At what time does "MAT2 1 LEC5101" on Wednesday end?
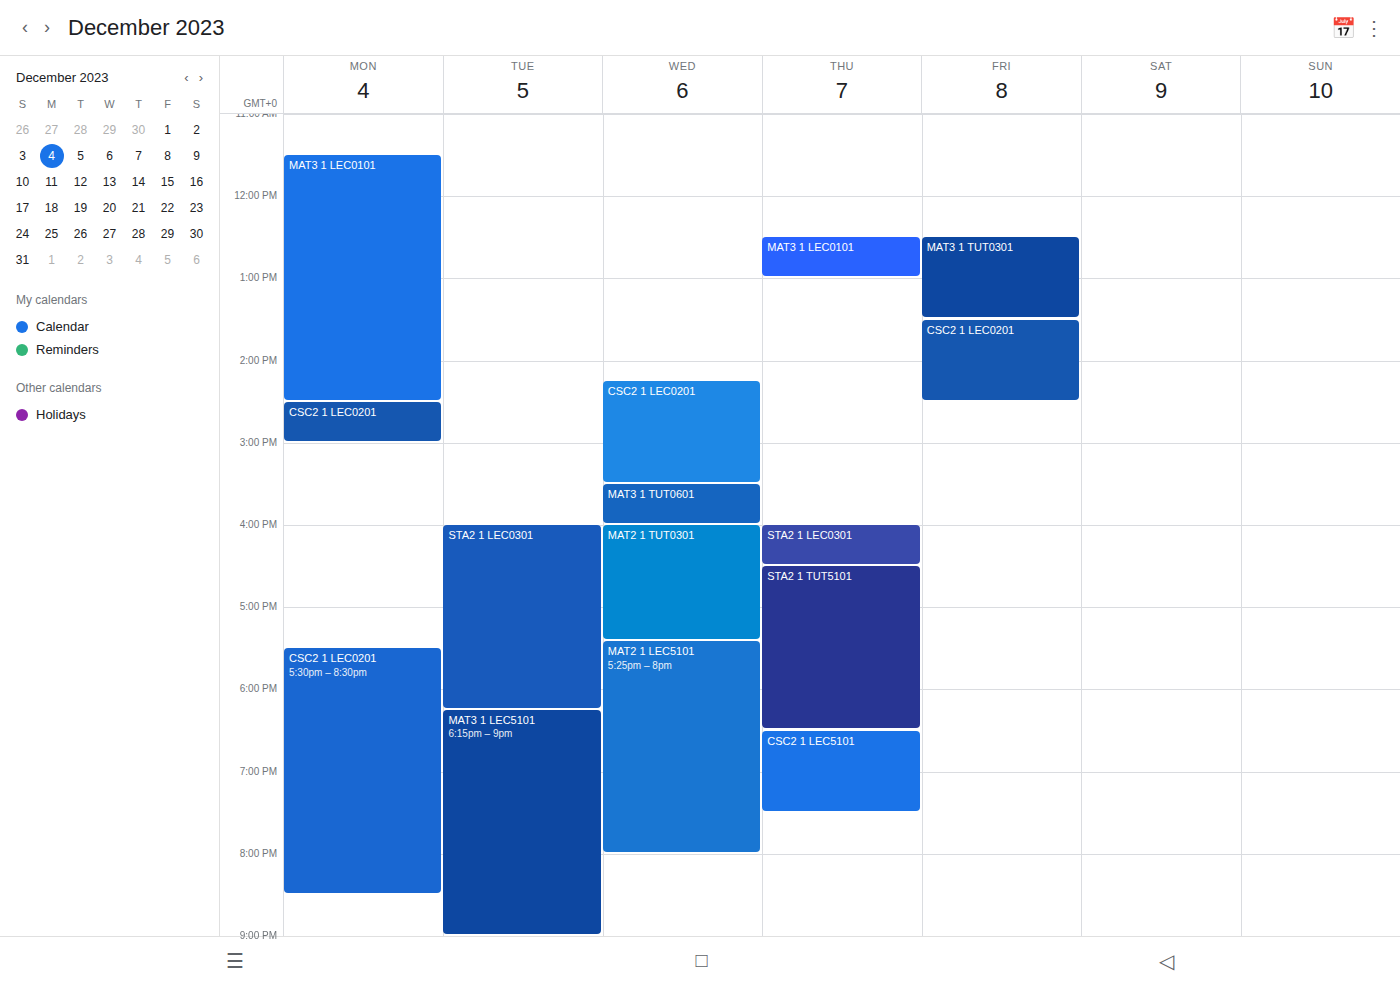
8:00 PM